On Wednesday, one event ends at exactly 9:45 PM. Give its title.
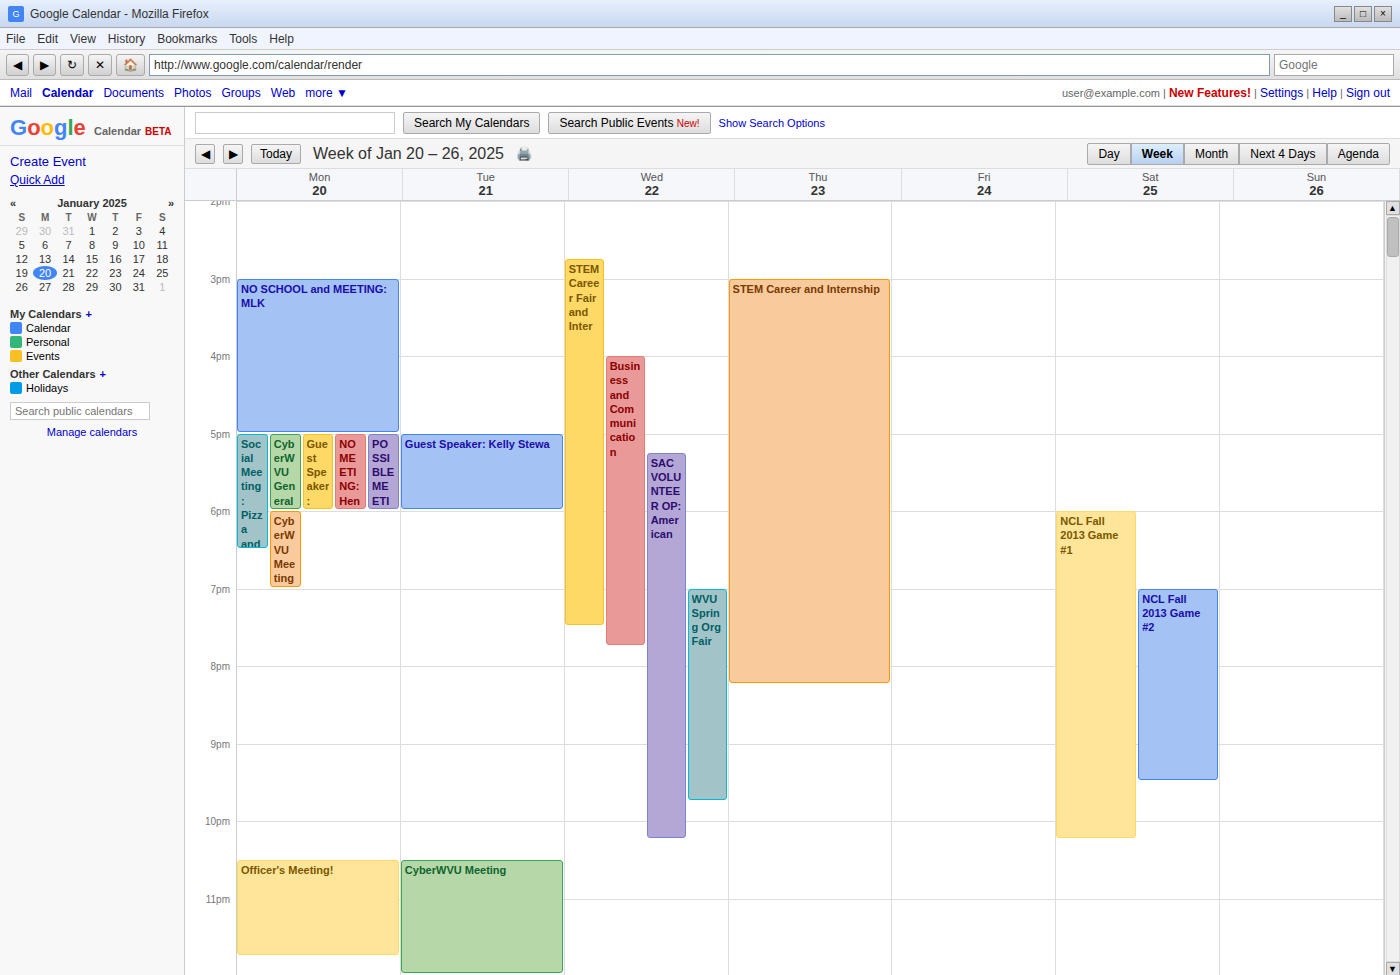
"WVU Spring Org Fair"